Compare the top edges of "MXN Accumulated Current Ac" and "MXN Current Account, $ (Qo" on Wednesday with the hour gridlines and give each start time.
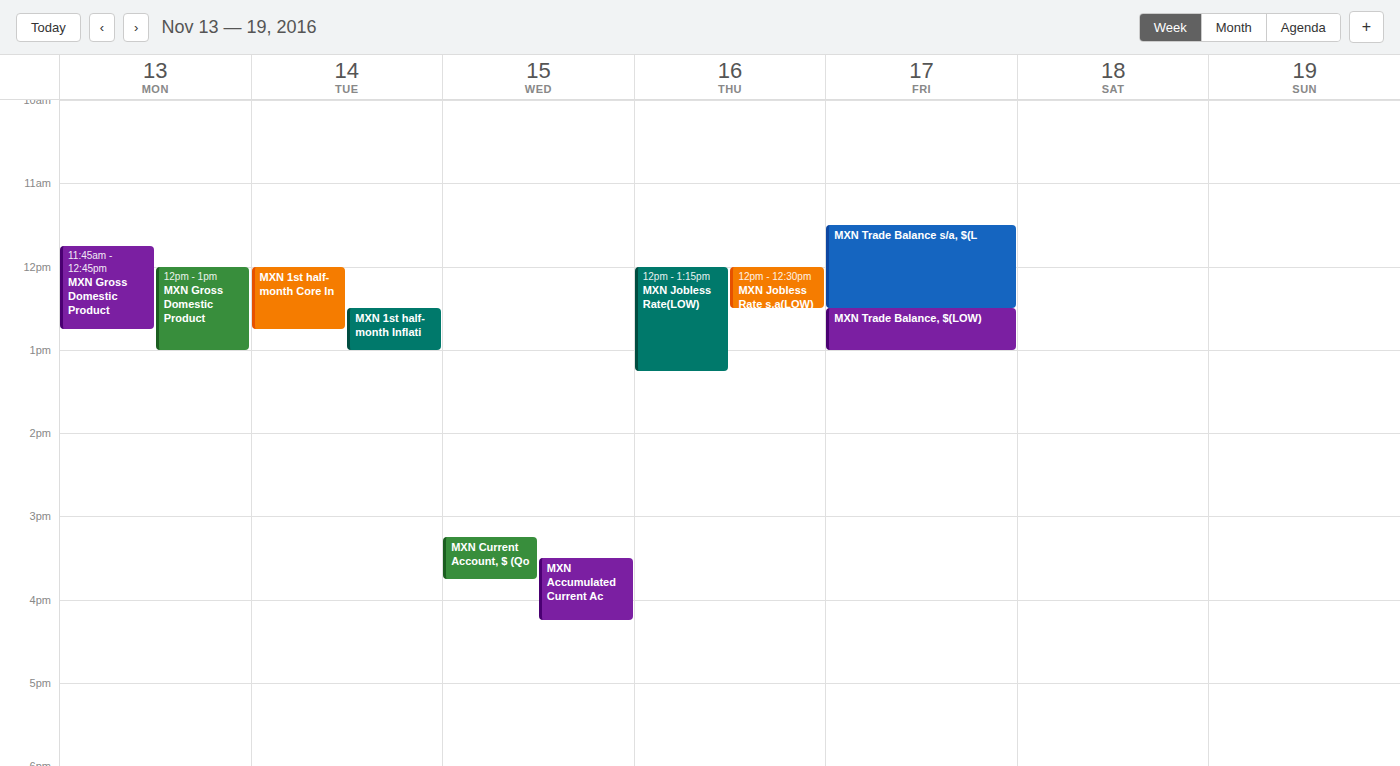
"MXN Accumulated Current Ac": 3:30 PM, halfway between the 3 PM and 4 PM lines. "MXN Current Account, $ (Qo": 3:15 PM, neither: a quarter of the way from the 3 PM line to the 4 PM line.